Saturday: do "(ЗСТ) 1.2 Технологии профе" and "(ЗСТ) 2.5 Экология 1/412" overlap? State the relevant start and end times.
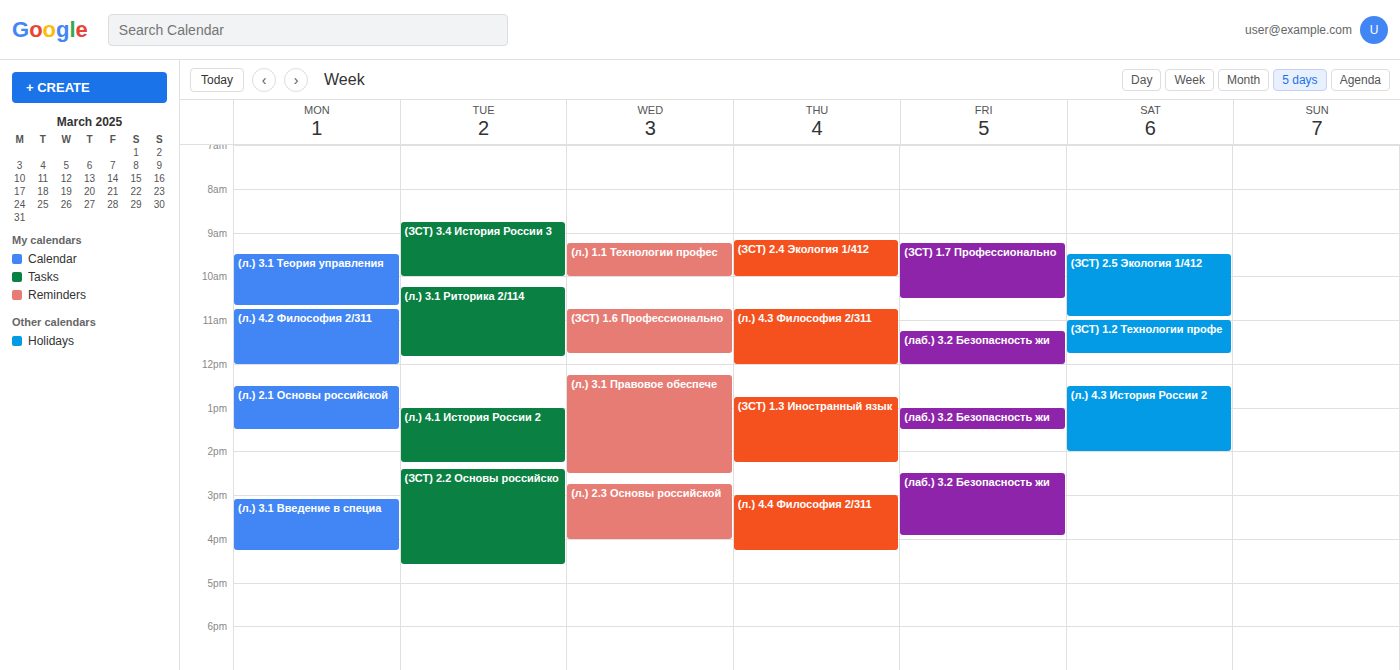
"(ЗСТ) 2.5 Экология 1/412" ends at 10:55 AM and "(ЗСТ) 1.2 Технологии профе" starts at 11:00 AM -- no overlap.